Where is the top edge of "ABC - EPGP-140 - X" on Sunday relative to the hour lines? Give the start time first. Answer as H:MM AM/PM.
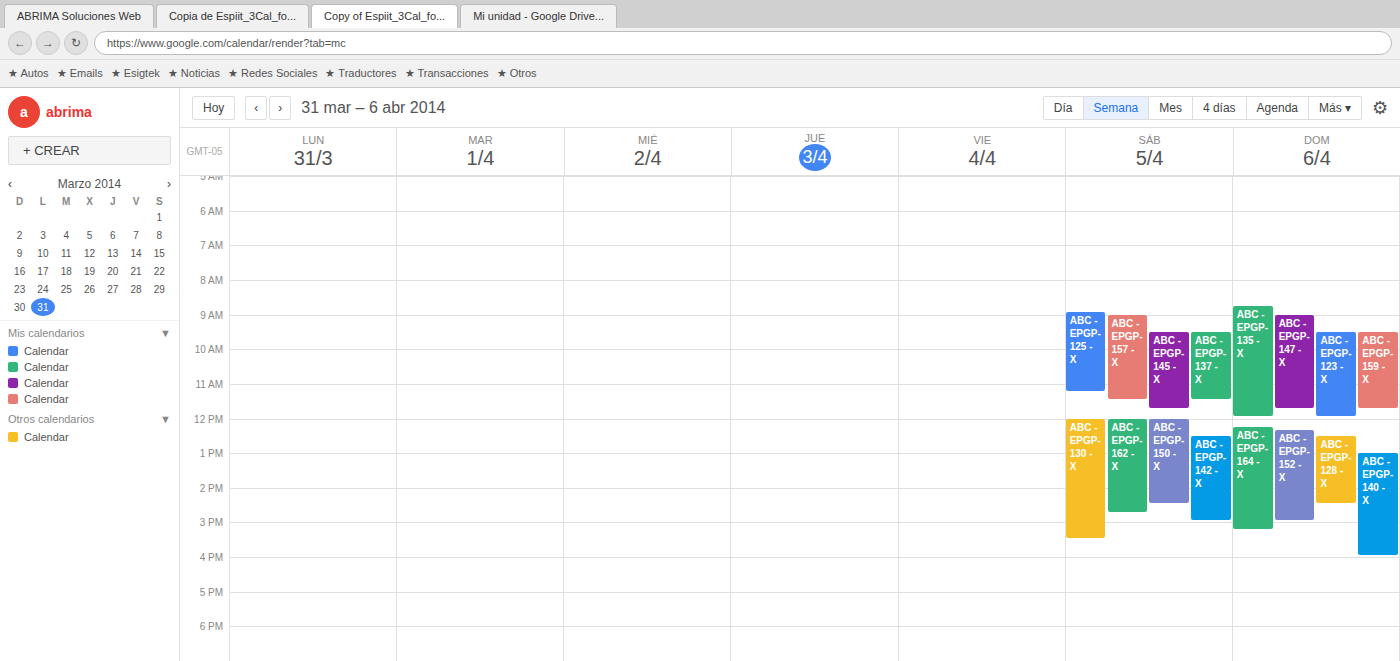
1:00 PM -- exactly on the 1 PM line.